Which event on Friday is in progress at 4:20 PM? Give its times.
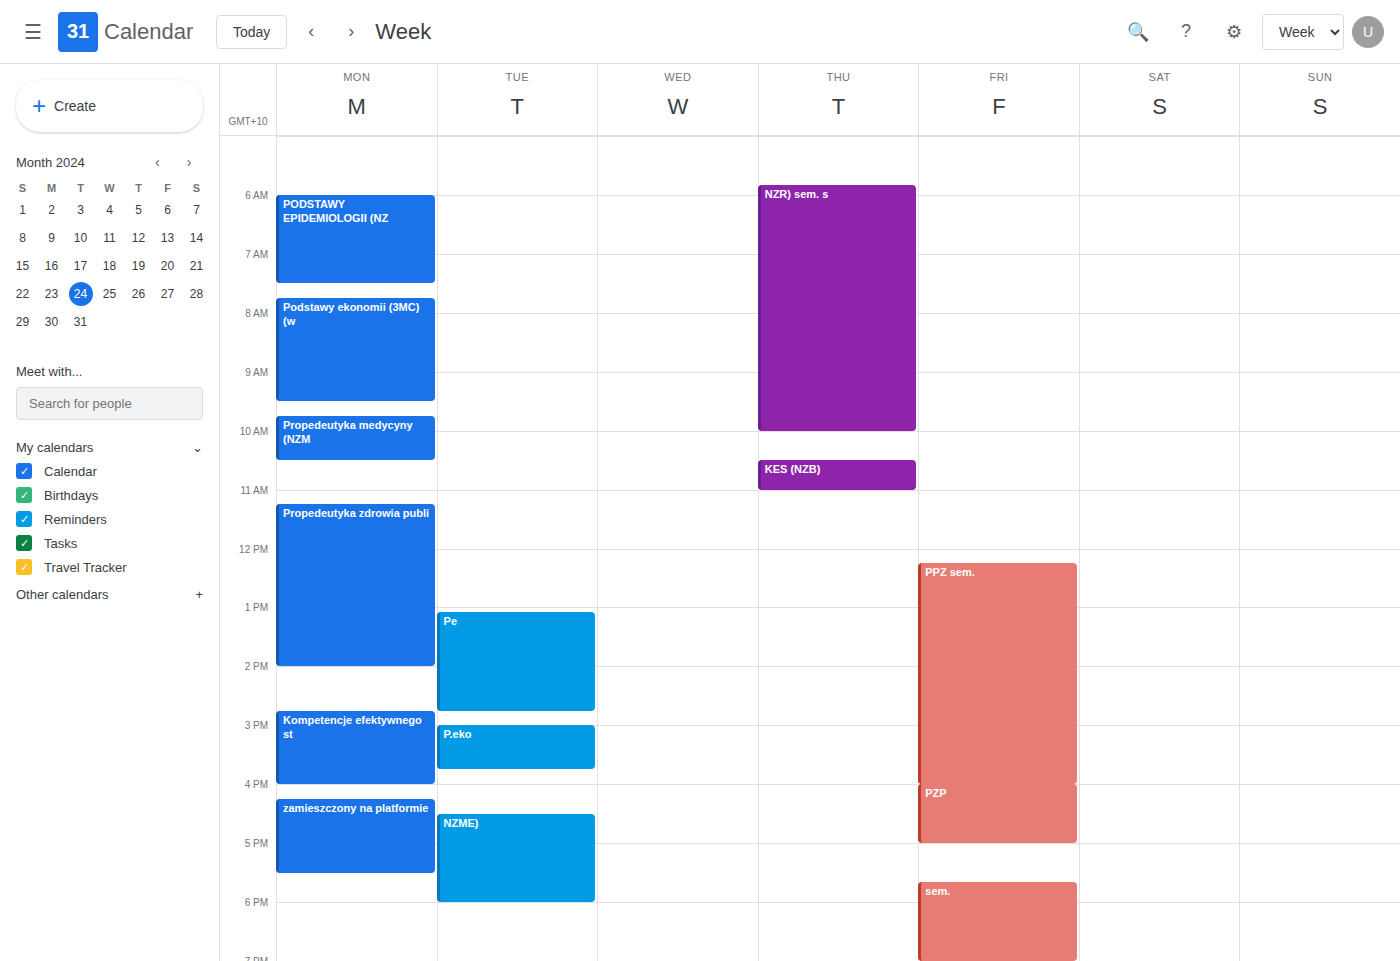
"PZP", 4:00 PM to 5:00 PM